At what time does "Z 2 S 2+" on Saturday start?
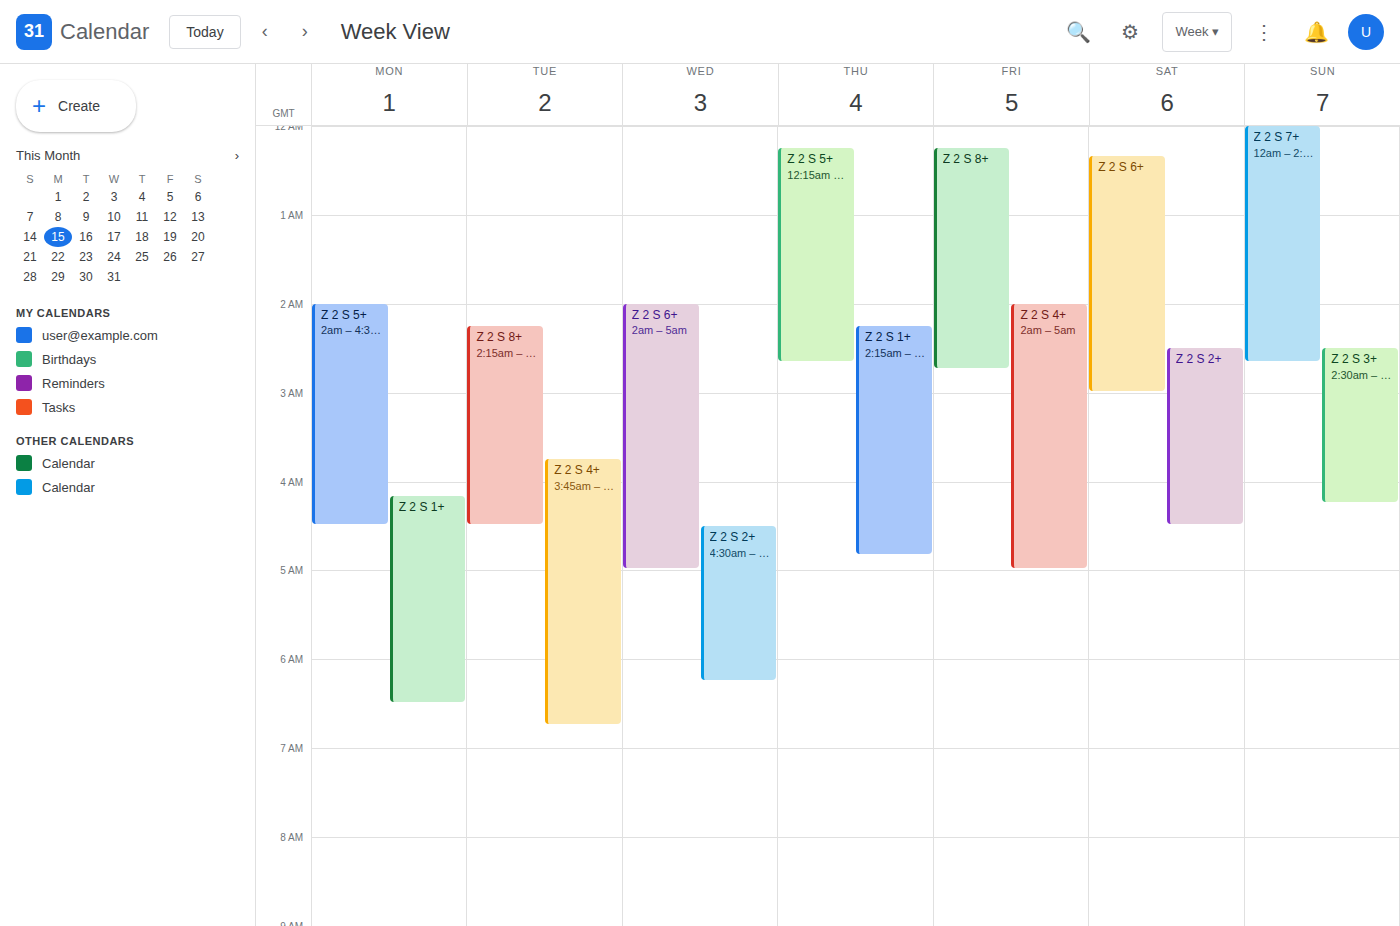
2:30 AM